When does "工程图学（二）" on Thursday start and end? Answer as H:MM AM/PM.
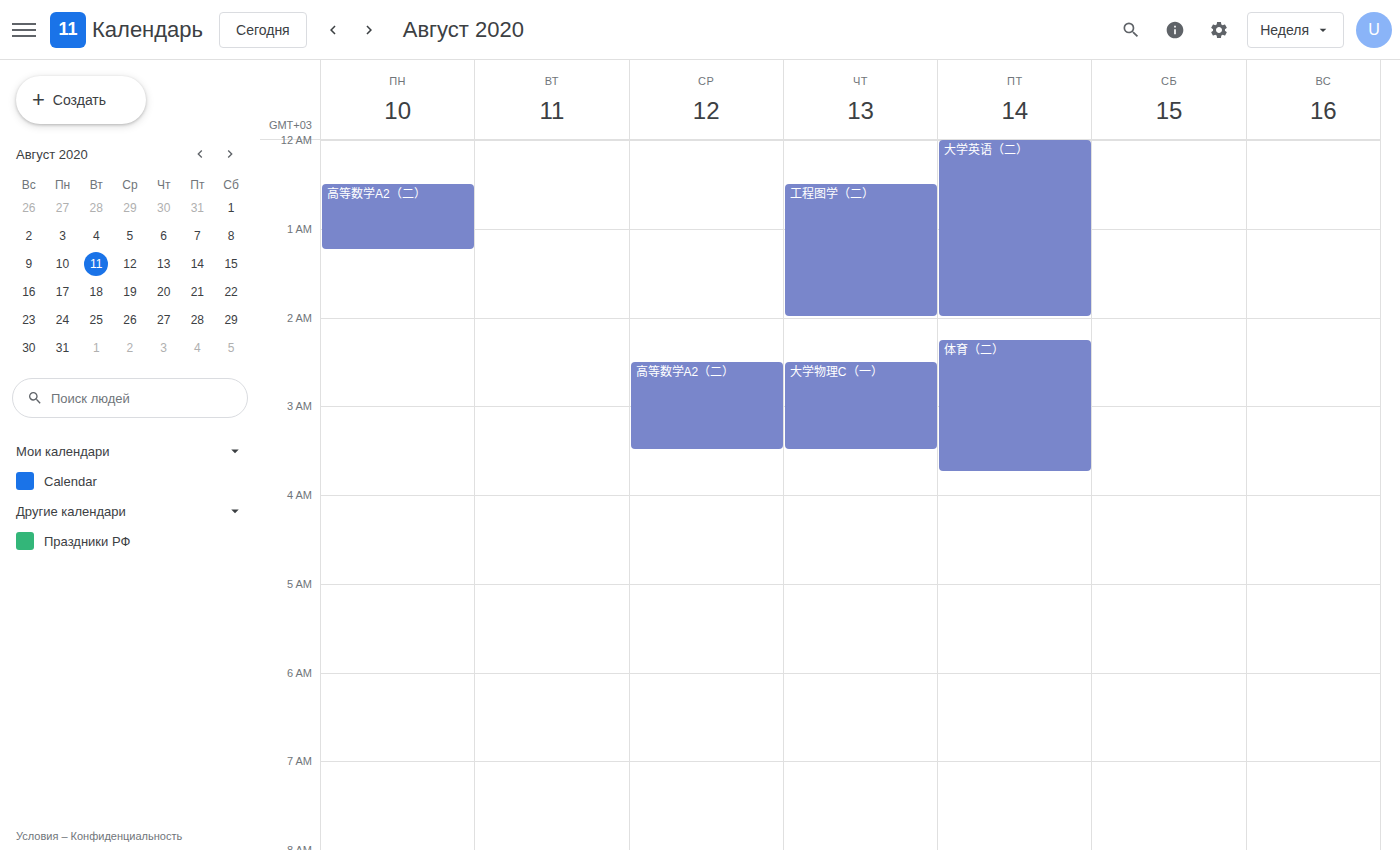
12:30 AM to 2:00 AM